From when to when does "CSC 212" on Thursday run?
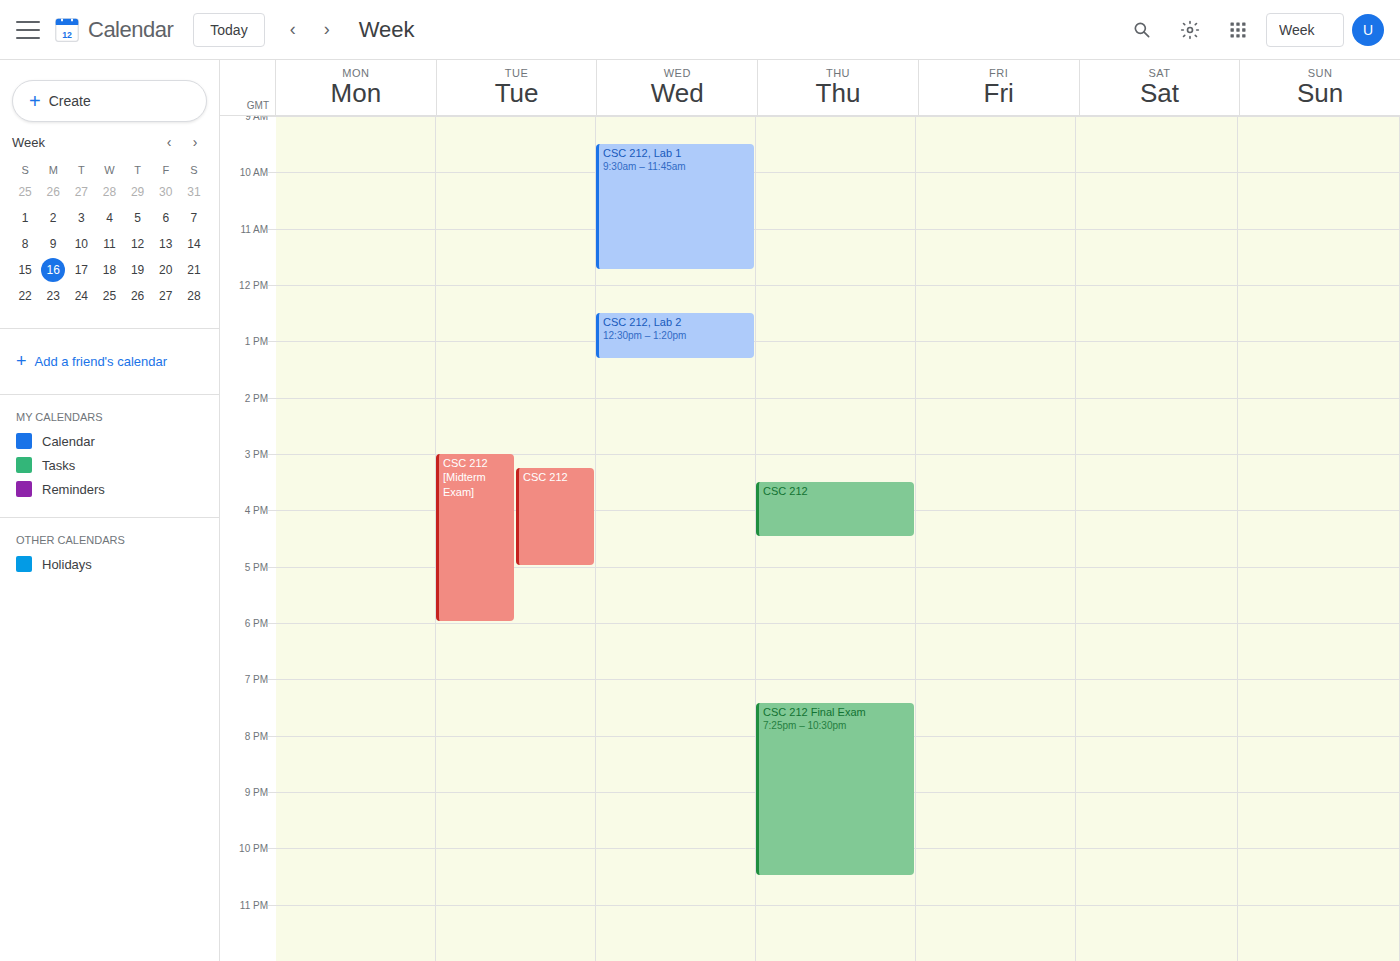
3:30 PM to 4:30 PM